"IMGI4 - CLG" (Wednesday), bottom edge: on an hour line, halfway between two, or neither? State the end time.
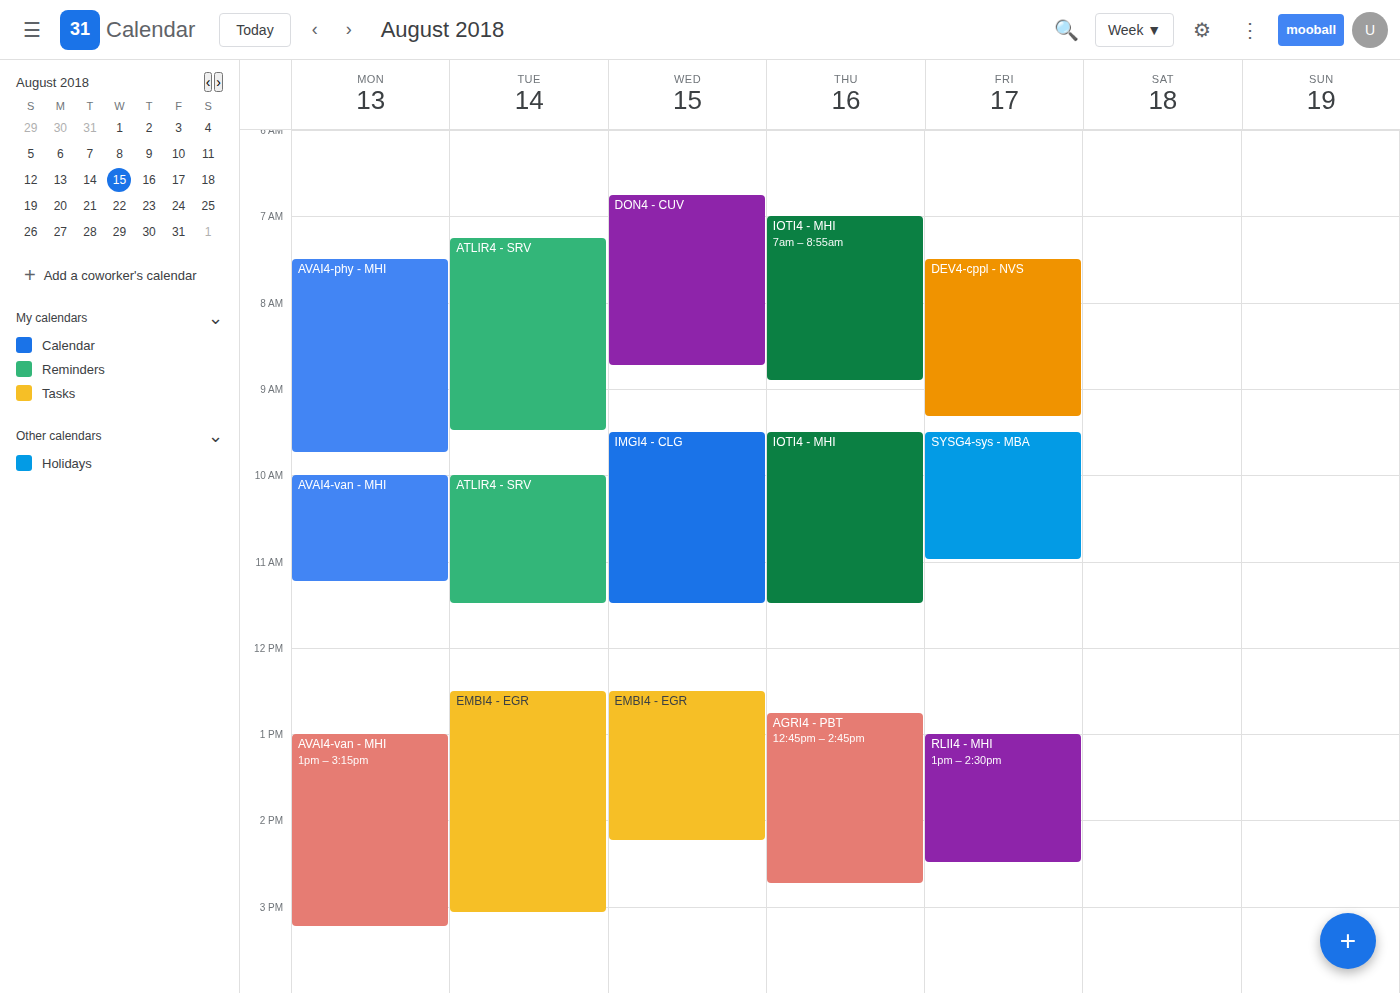
11:30 AM -- halfway between the 11 AM and 12 PM lines.